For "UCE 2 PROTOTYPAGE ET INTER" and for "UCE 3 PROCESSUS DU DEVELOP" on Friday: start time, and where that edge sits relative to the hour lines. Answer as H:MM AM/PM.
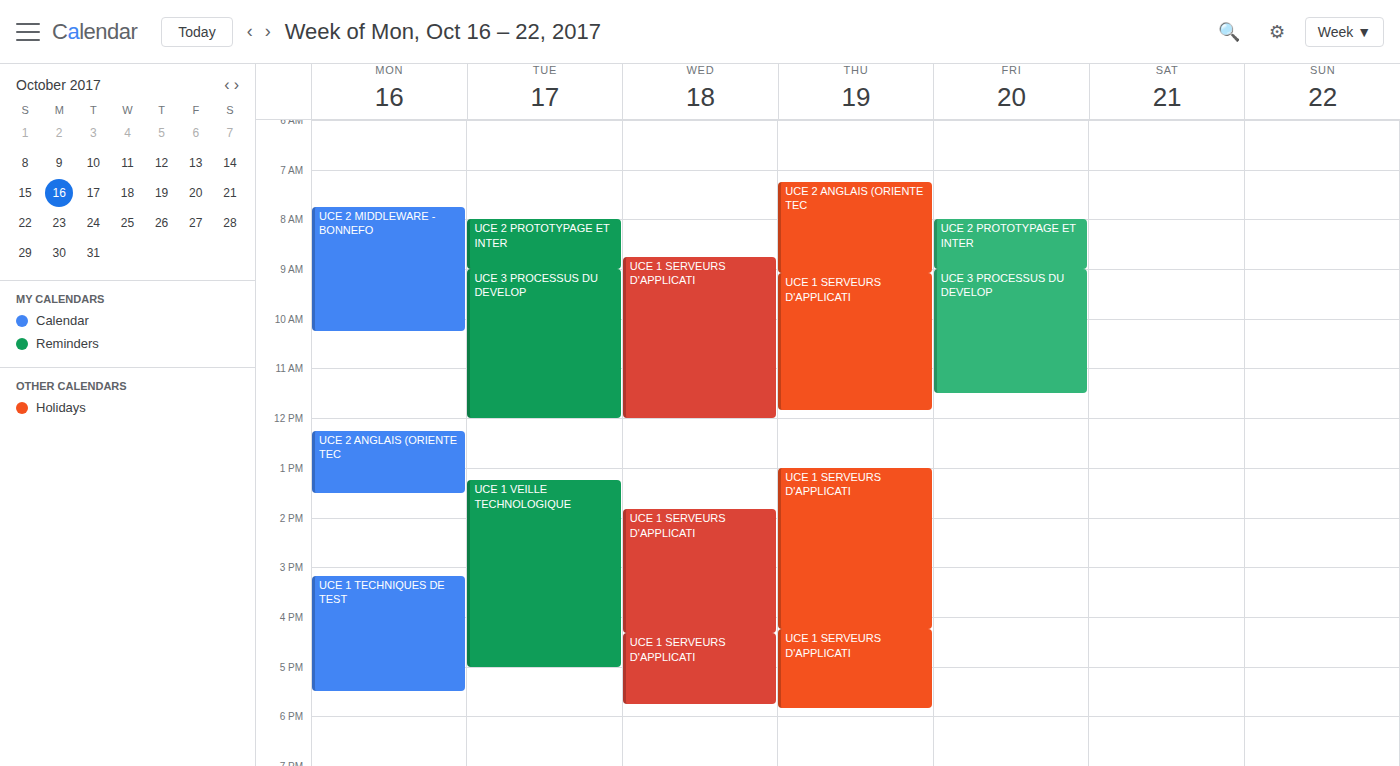
"UCE 2 PROTOTYPAGE ET INTER": 8:00 AM, exactly on the 8 AM line. "UCE 3 PROCESSUS DU DEVELOP": 9:00 AM, exactly on the 9 AM line.